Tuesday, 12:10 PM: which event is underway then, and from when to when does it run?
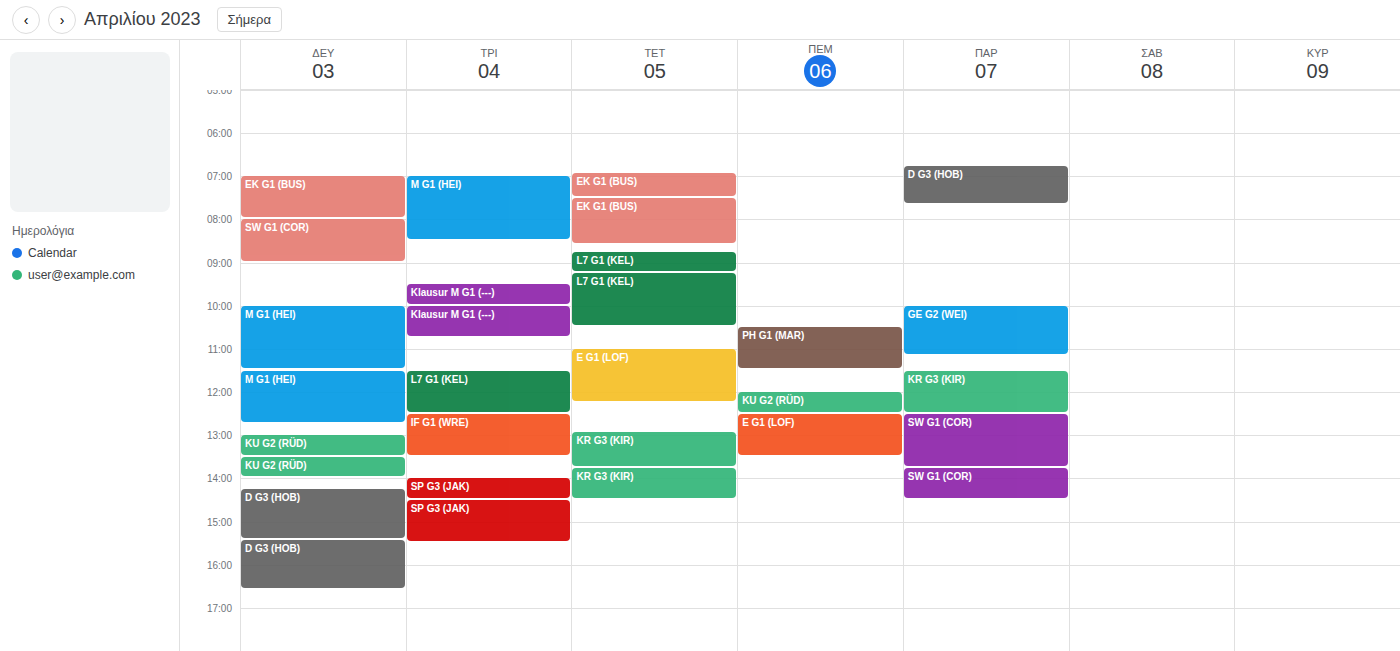
"L7 G1 (KEL)", 11:30 AM to 12:30 PM